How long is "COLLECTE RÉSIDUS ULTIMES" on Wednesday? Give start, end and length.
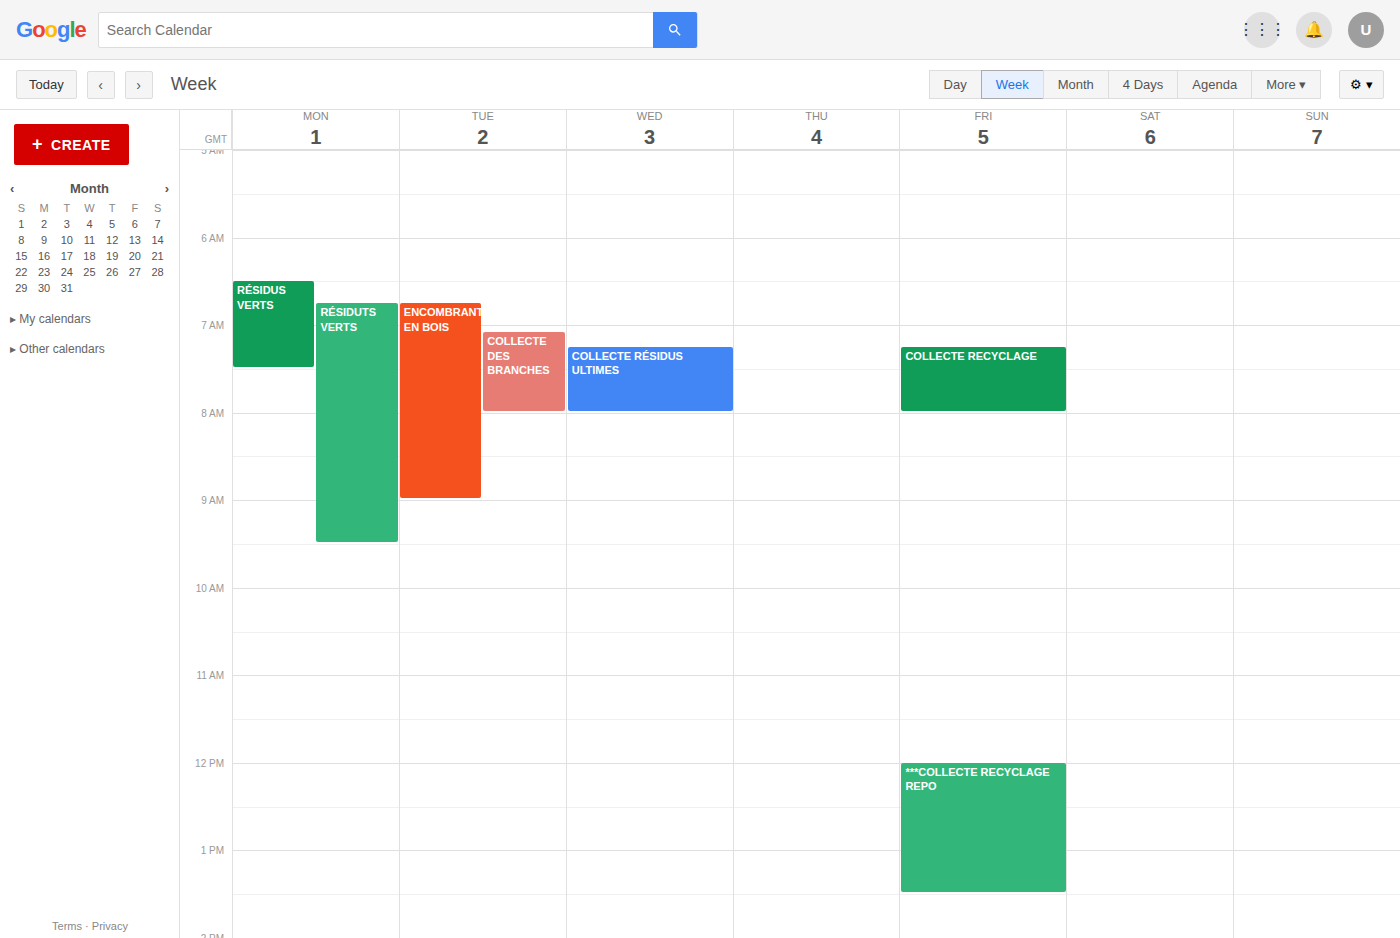
7:15 AM to 8:00 AM, 45 minutes